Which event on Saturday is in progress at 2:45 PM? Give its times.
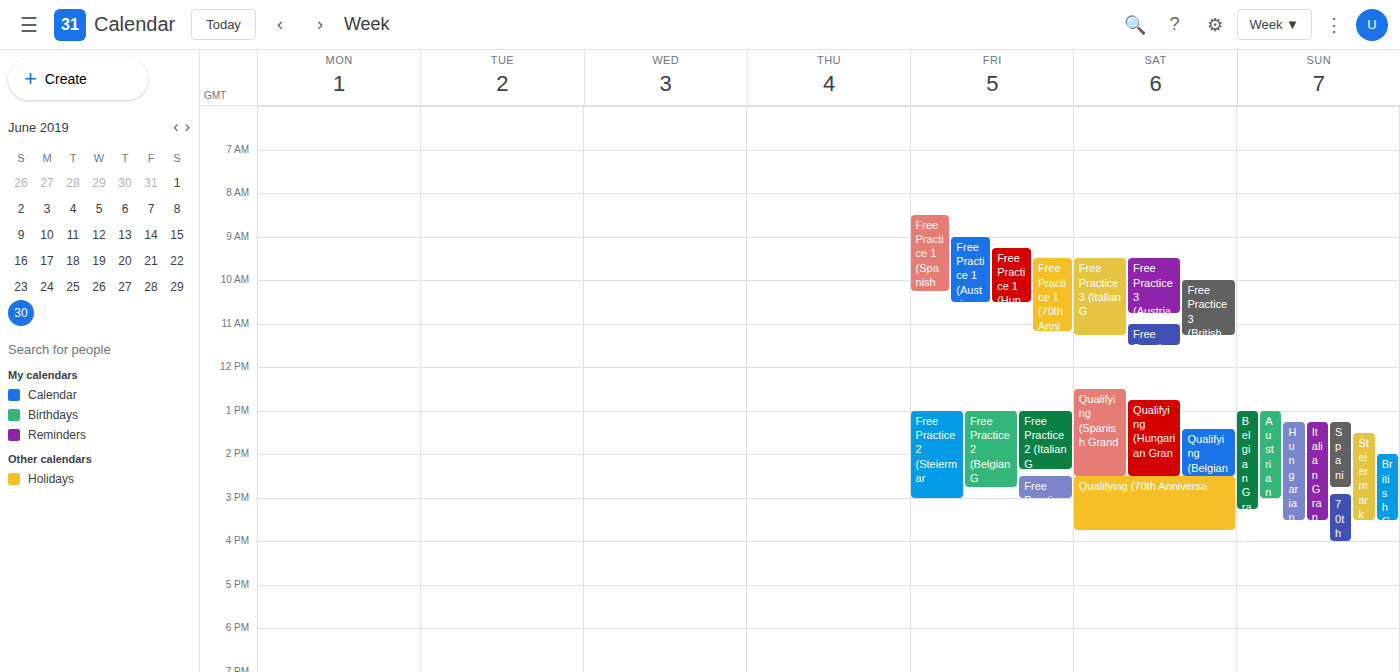
"Qualifying (70th Anniversa", 2:30 PM to 3:45 PM